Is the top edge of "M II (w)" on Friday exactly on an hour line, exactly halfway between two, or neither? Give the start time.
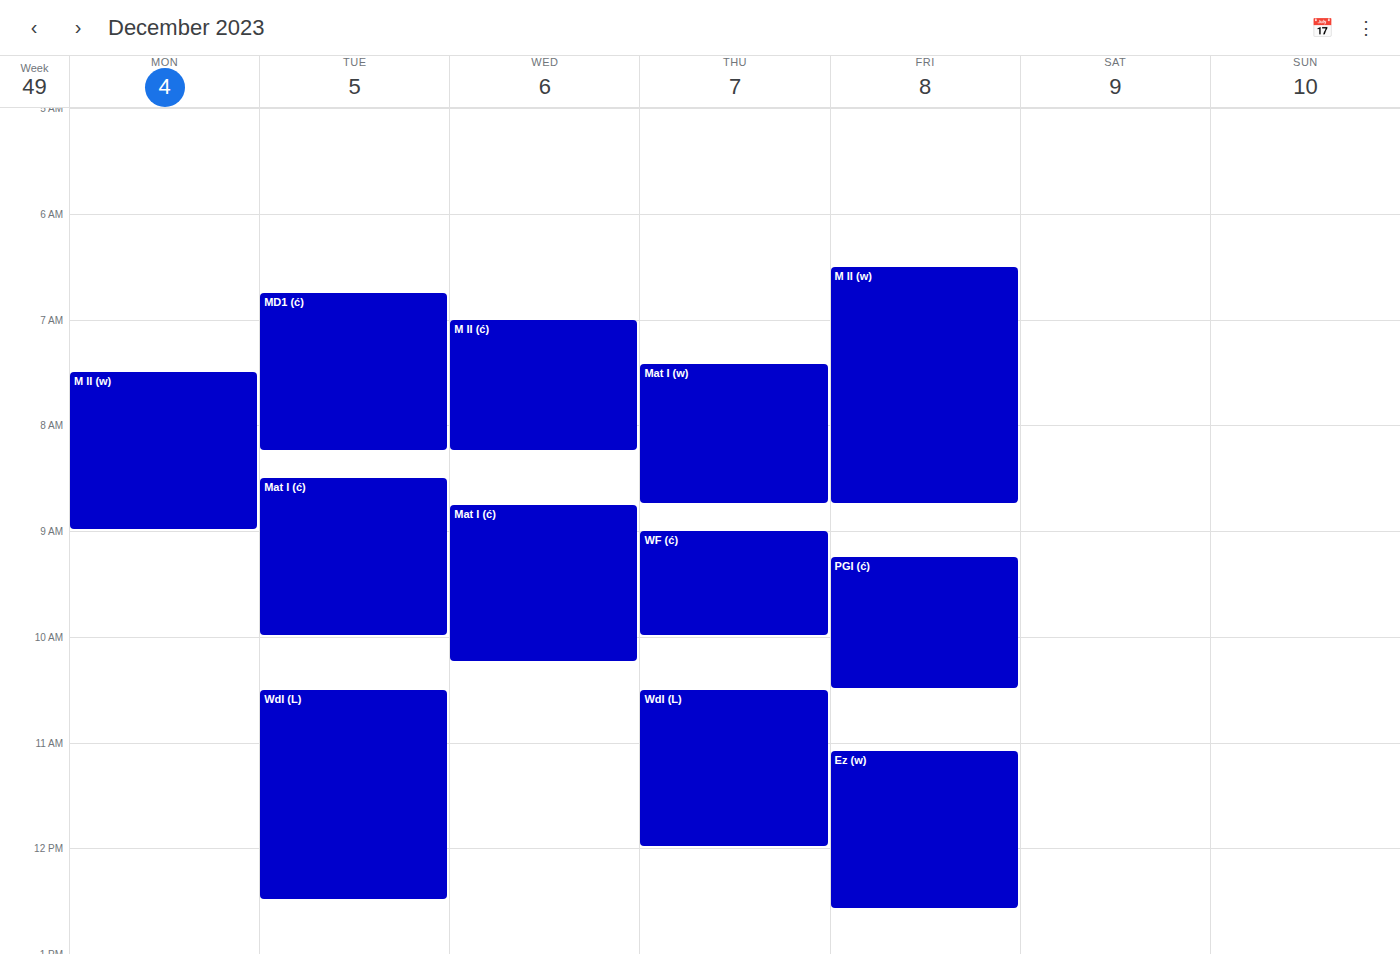
6:30 AM -- halfway between the 6 AM and 7 AM lines.